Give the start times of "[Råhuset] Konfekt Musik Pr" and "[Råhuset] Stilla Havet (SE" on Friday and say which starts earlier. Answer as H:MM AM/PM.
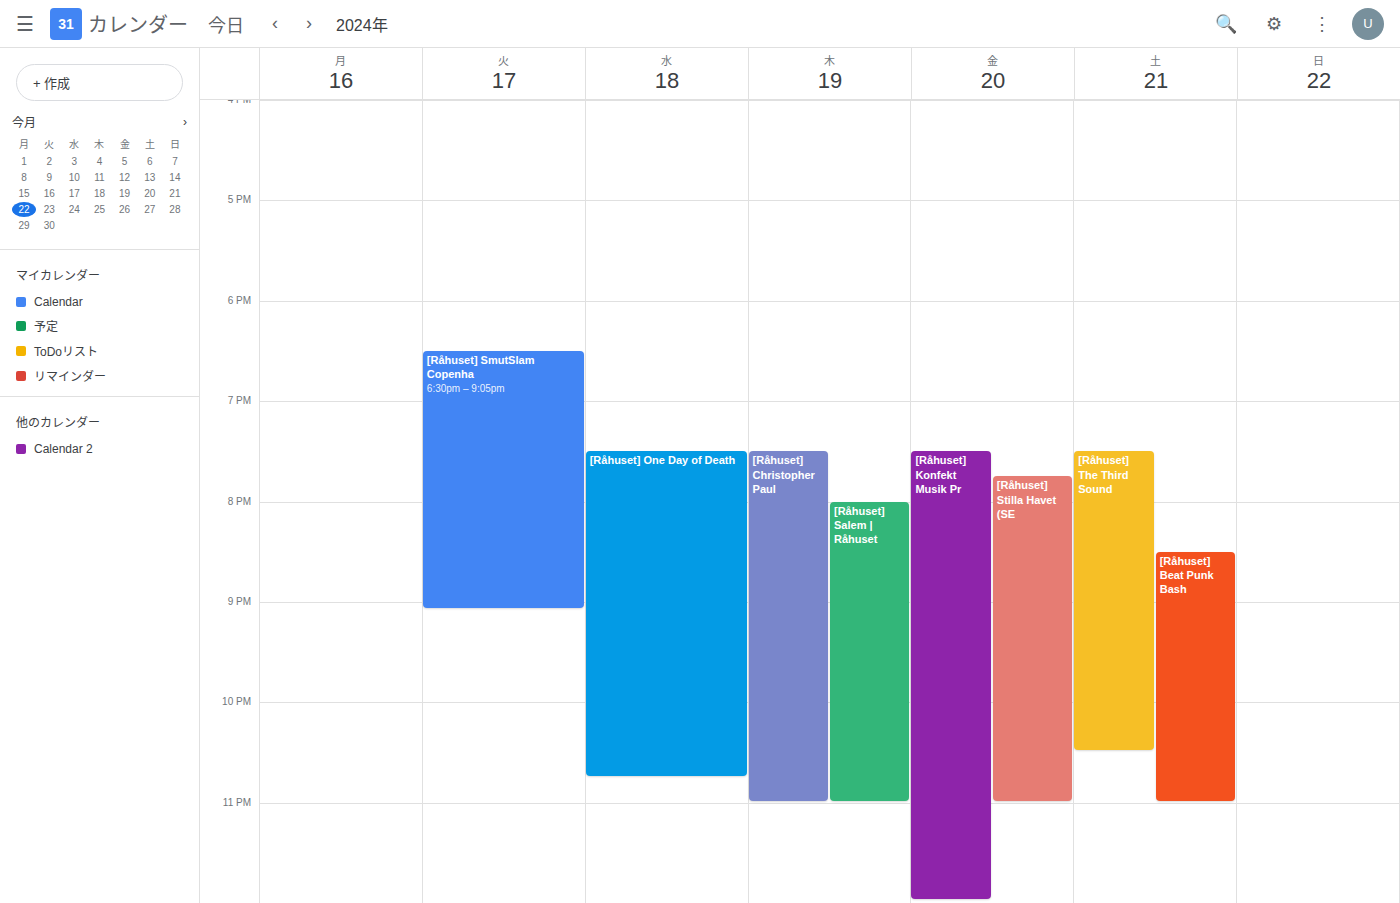
"[Råhuset] Konfekt Musik Pr" 7:30 PM; "[Råhuset] Stilla Havet (SE" 7:45 PM.